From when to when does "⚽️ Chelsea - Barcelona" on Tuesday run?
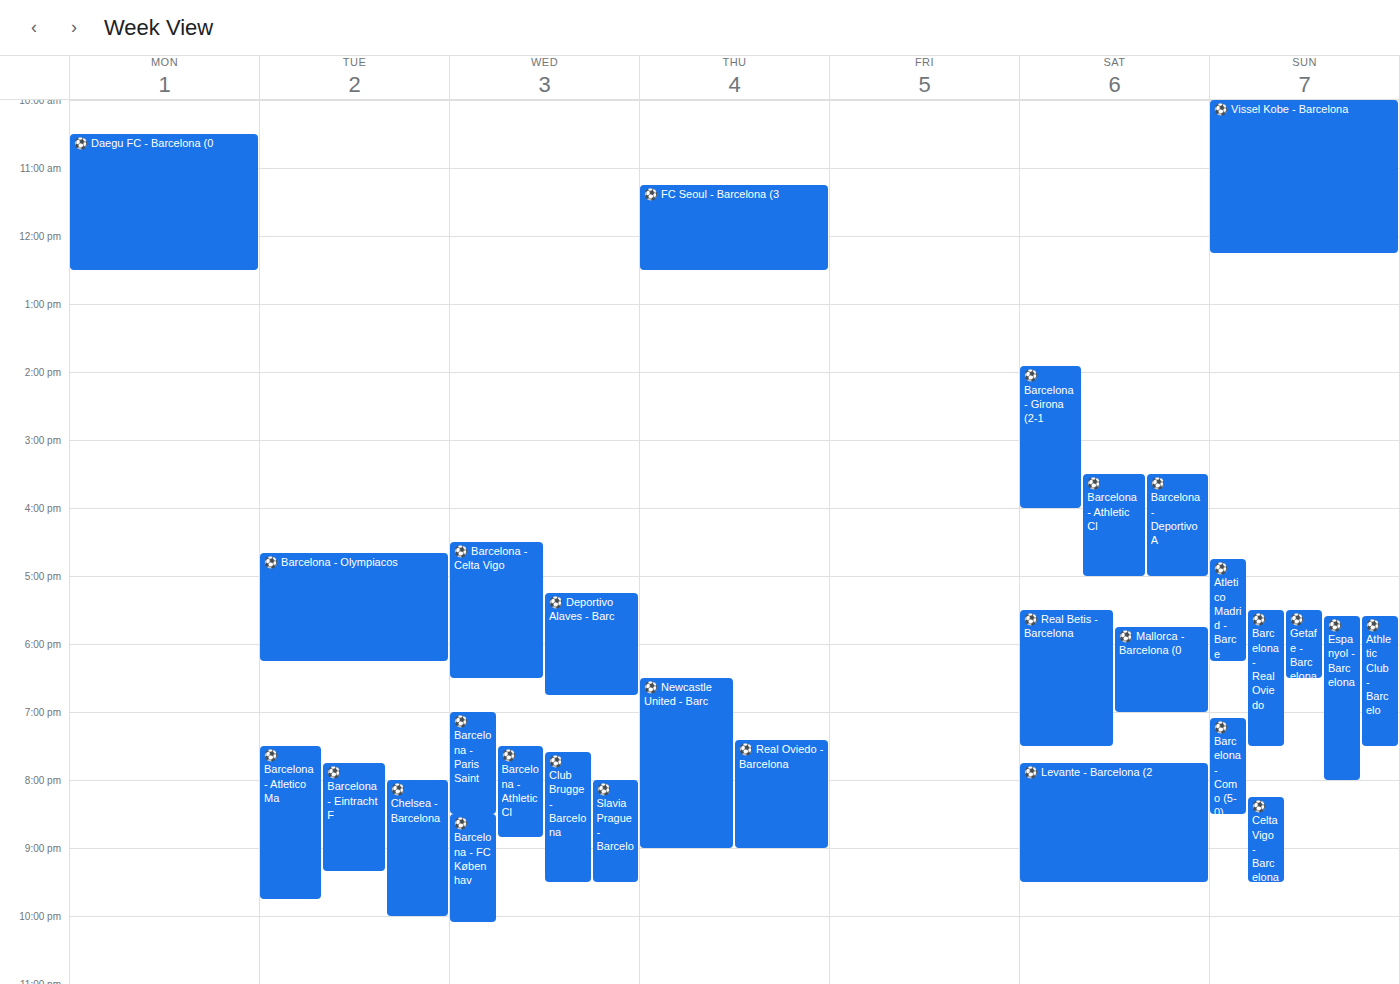
8:00 PM to 10:00 PM